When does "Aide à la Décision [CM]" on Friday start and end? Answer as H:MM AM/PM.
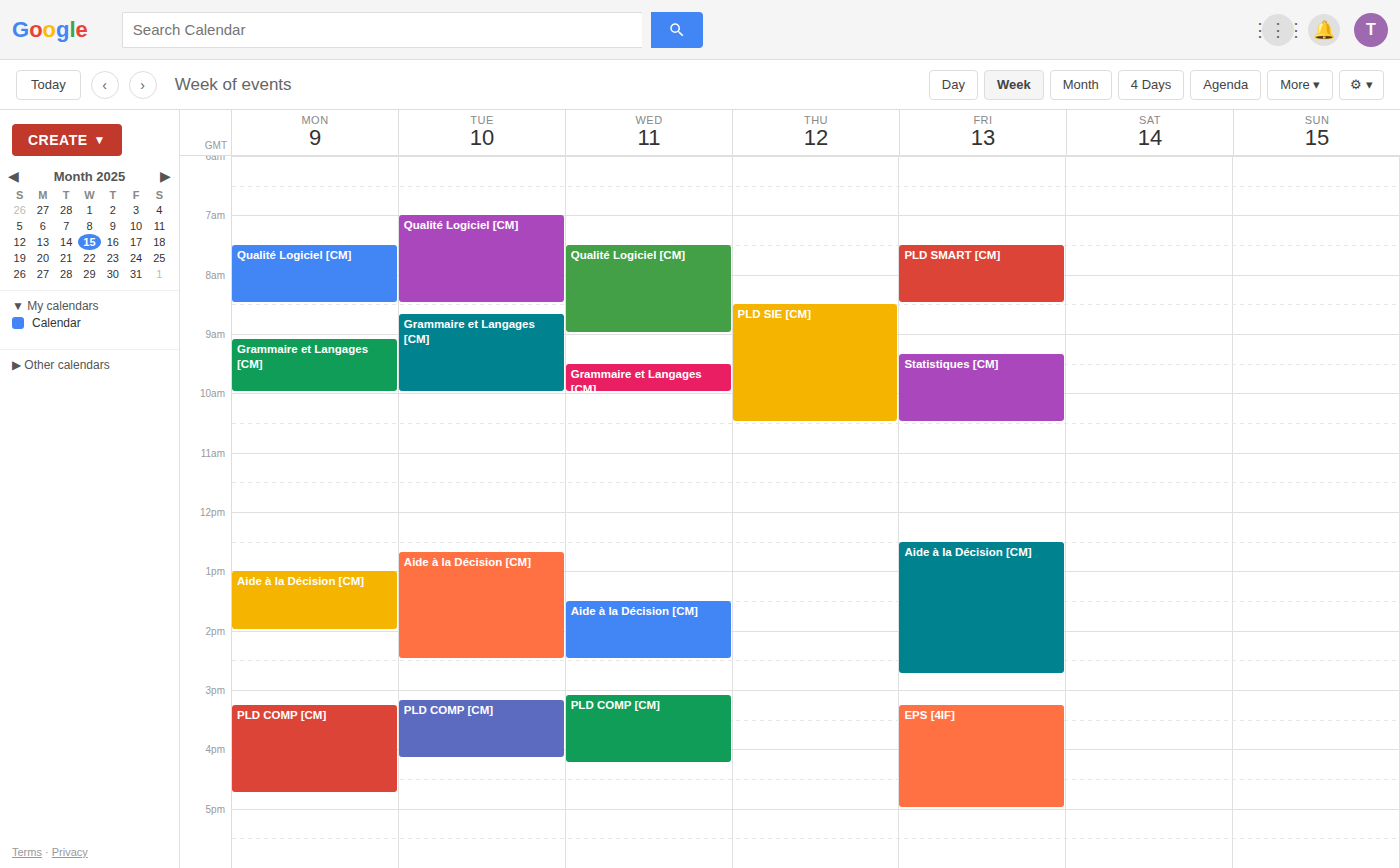
12:30 PM to 2:45 PM